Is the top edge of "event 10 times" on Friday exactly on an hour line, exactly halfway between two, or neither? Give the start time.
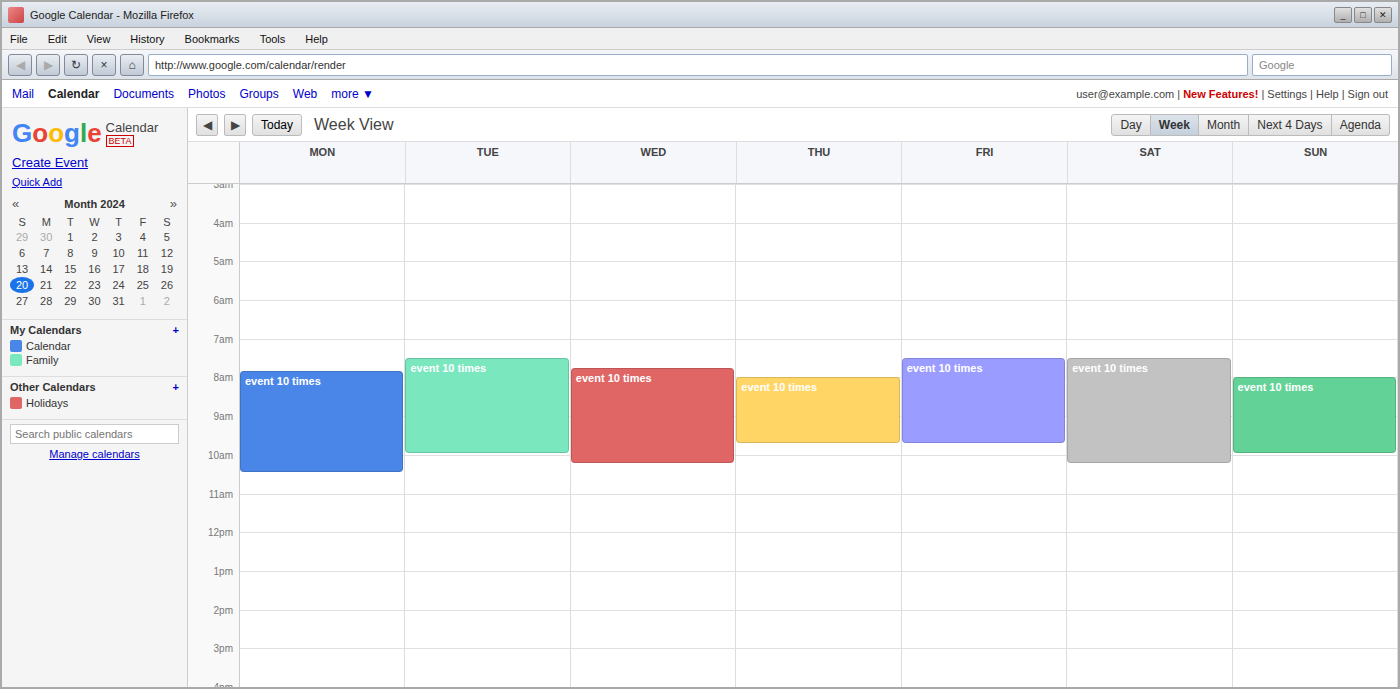
7:30 AM -- halfway between the 7 AM and 8 AM lines.